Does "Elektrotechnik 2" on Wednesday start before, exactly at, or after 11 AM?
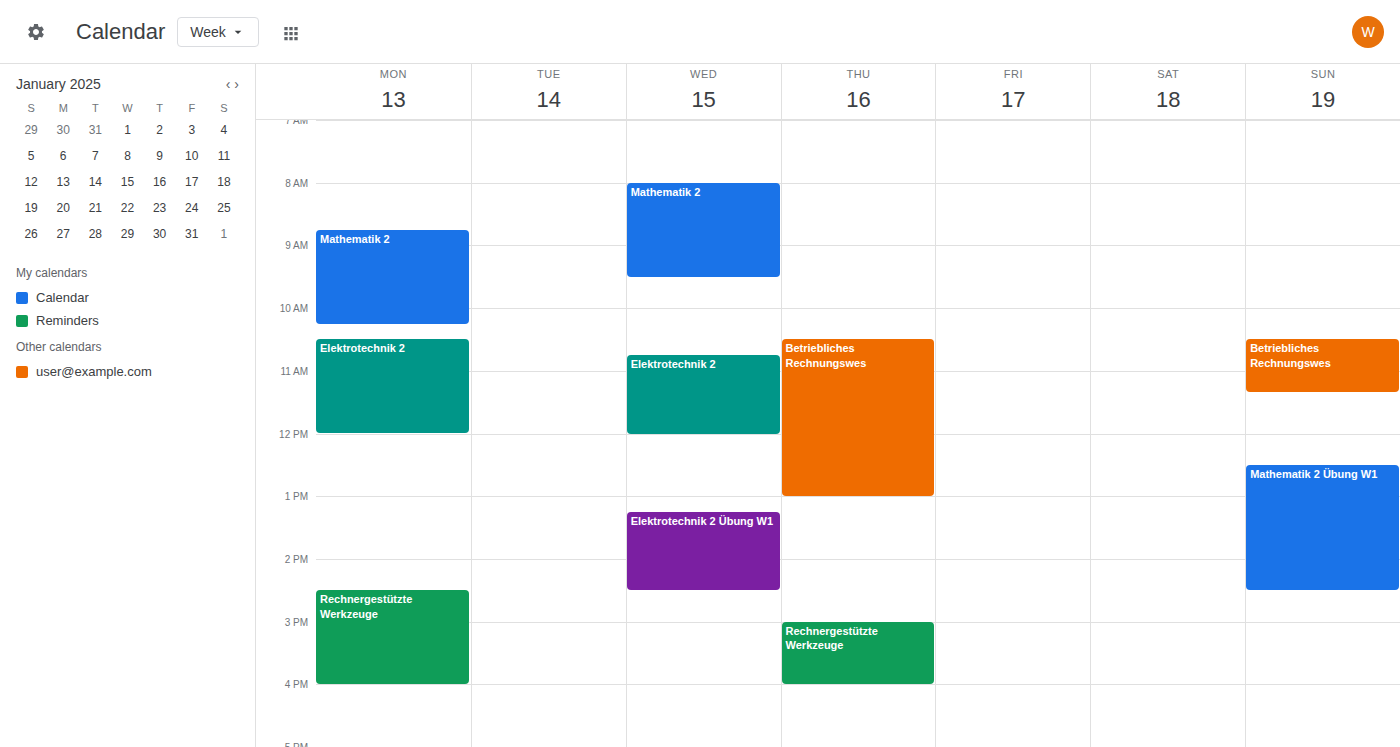
10:45 AM -- before 11 AM, 15 minutes above the 11 AM line.